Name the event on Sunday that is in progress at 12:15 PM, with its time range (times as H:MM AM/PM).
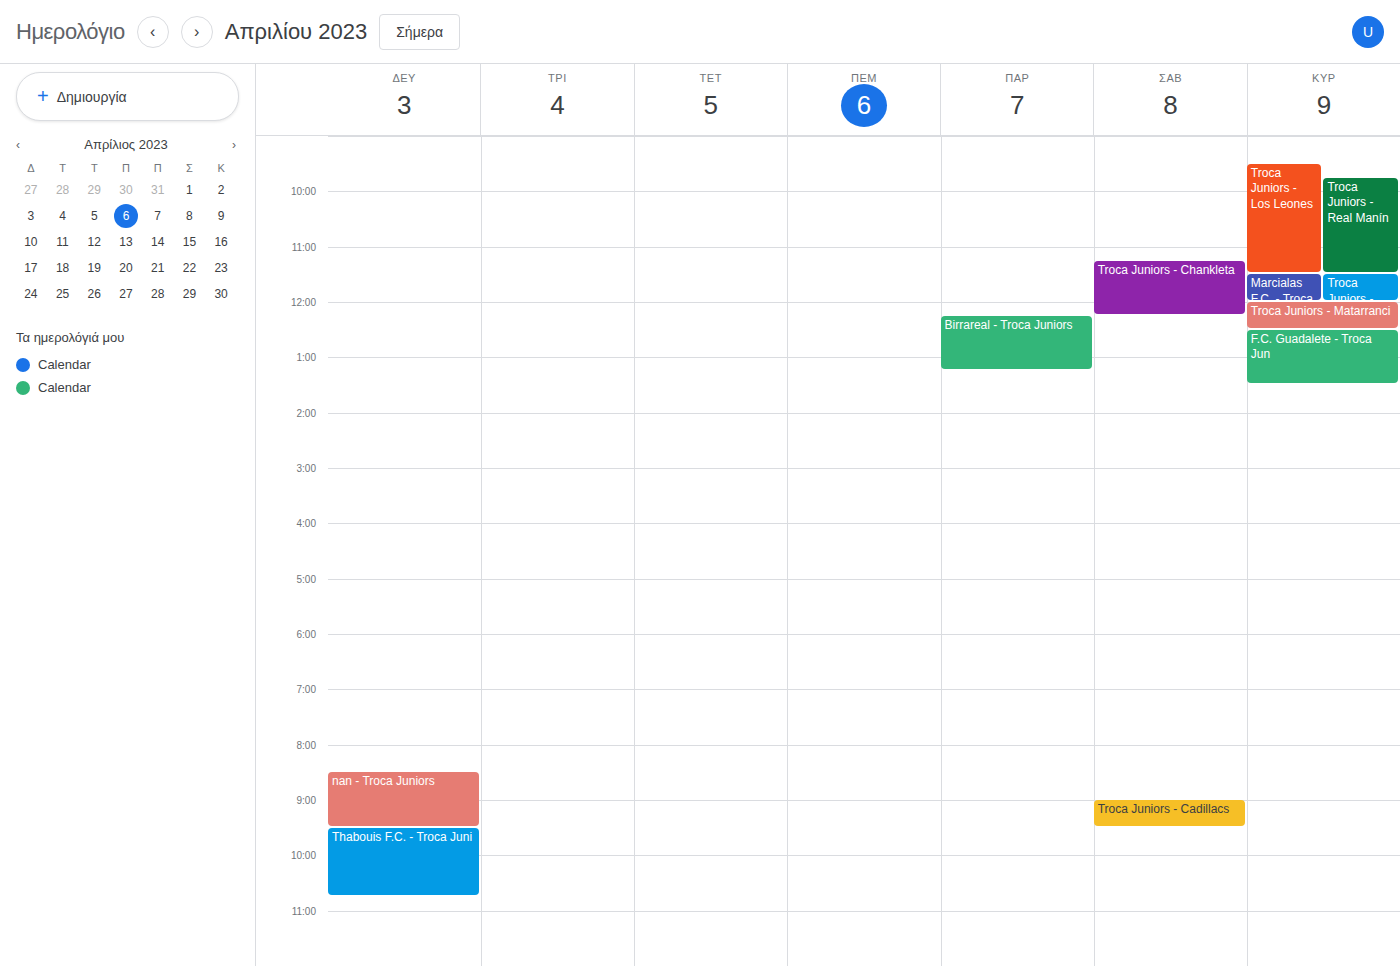
"Troca Juniors - Matarranci", 12:00 PM to 12:30 PM